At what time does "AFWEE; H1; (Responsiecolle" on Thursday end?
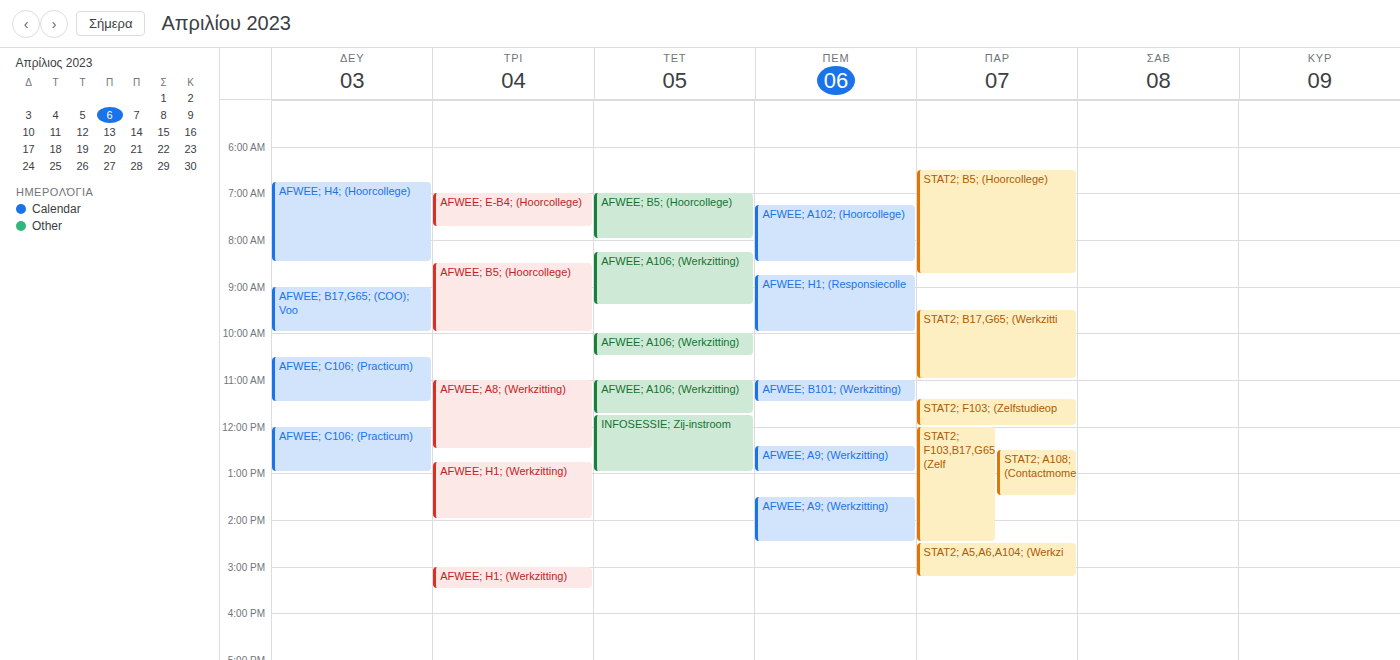
10:00 AM